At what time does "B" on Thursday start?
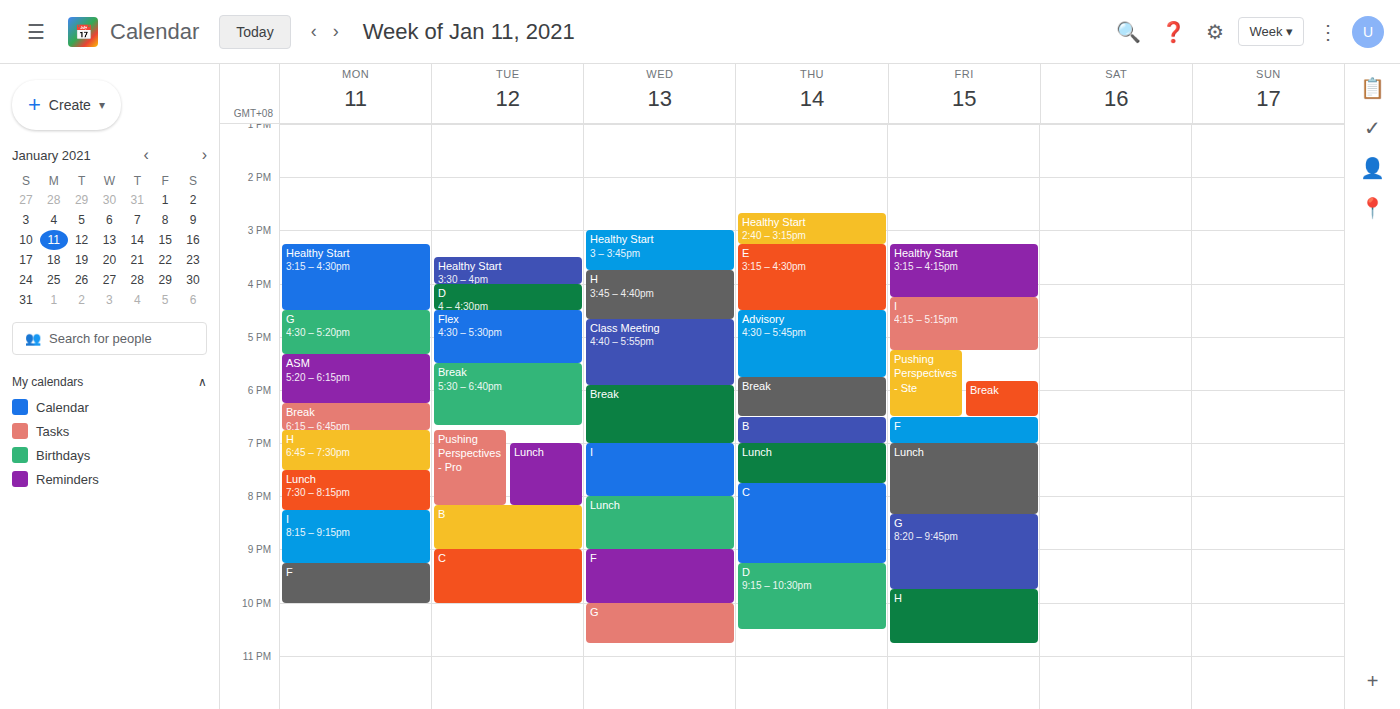
18:30